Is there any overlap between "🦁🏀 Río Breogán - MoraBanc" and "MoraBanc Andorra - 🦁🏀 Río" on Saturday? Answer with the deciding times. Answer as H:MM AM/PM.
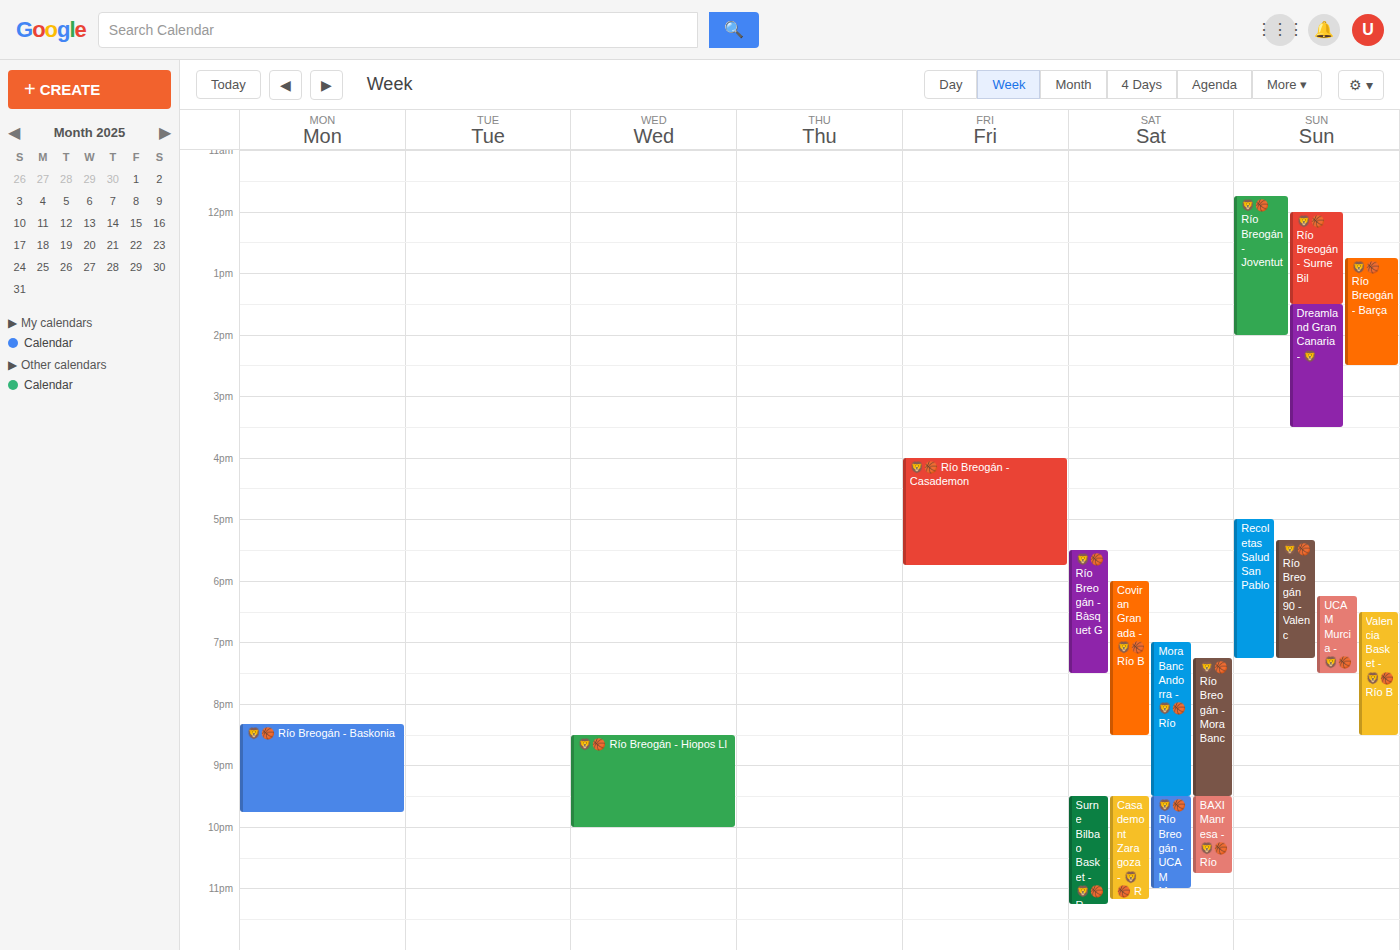
"🦁🏀 Río Breogán - MoraBanc" starts at 7:15 PM, before "MoraBanc Andorra - 🦁🏀 Río" ends at 9:30 PM -- they overlap.